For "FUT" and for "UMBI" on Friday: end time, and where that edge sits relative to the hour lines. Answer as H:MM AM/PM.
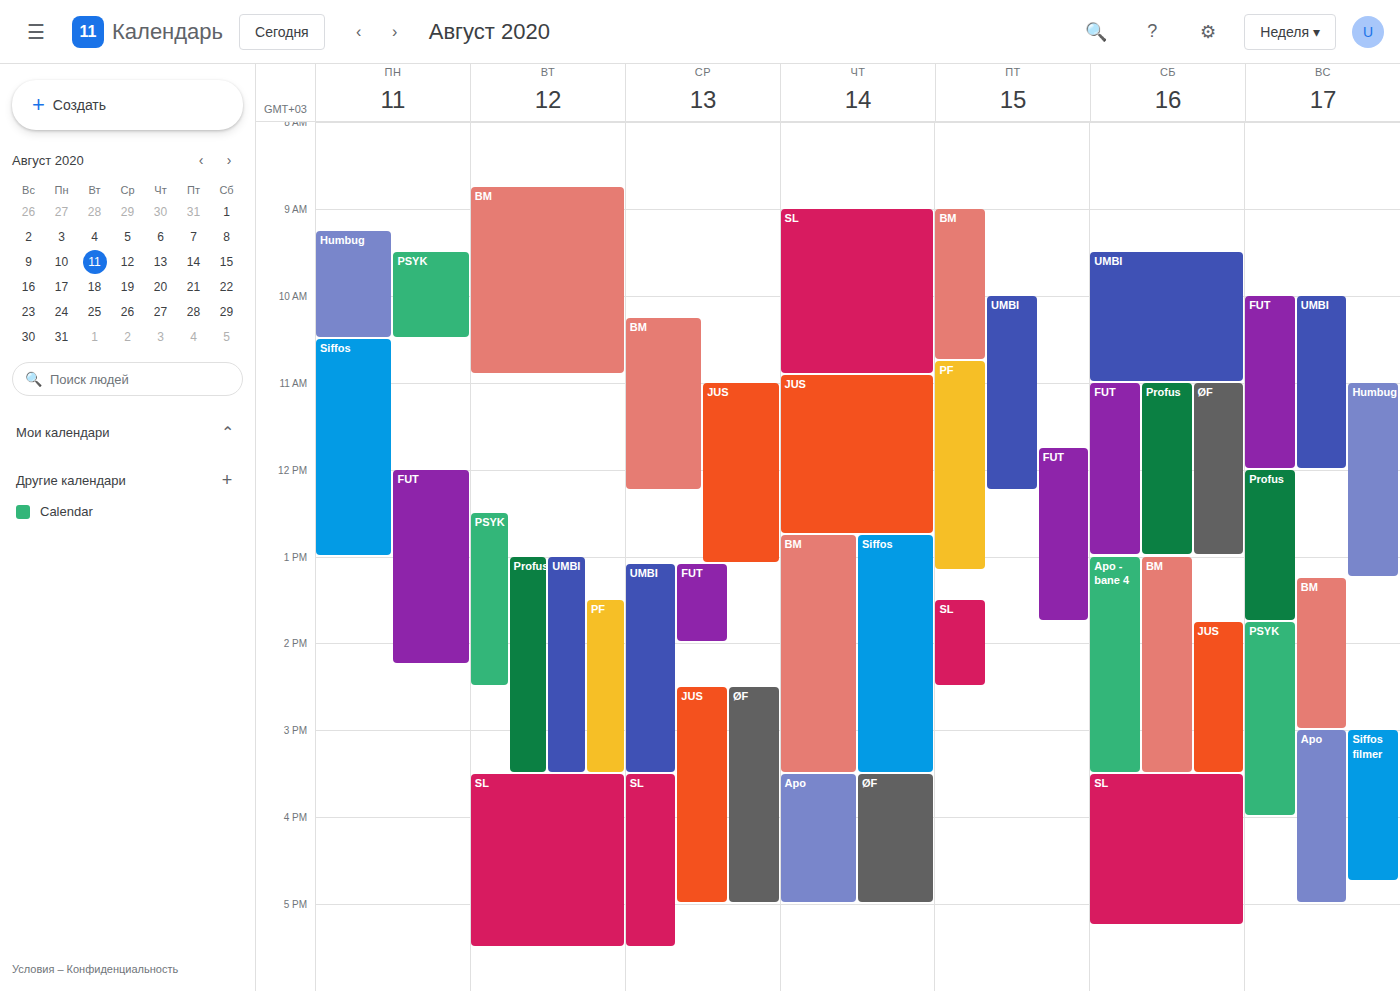
"FUT": 1:45 PM, neither: three quarters of the way from the 1 PM line to the 2 PM line. "UMBI": 12:15 PM, neither: a quarter of the way from the 12 PM line to the 1 PM line.